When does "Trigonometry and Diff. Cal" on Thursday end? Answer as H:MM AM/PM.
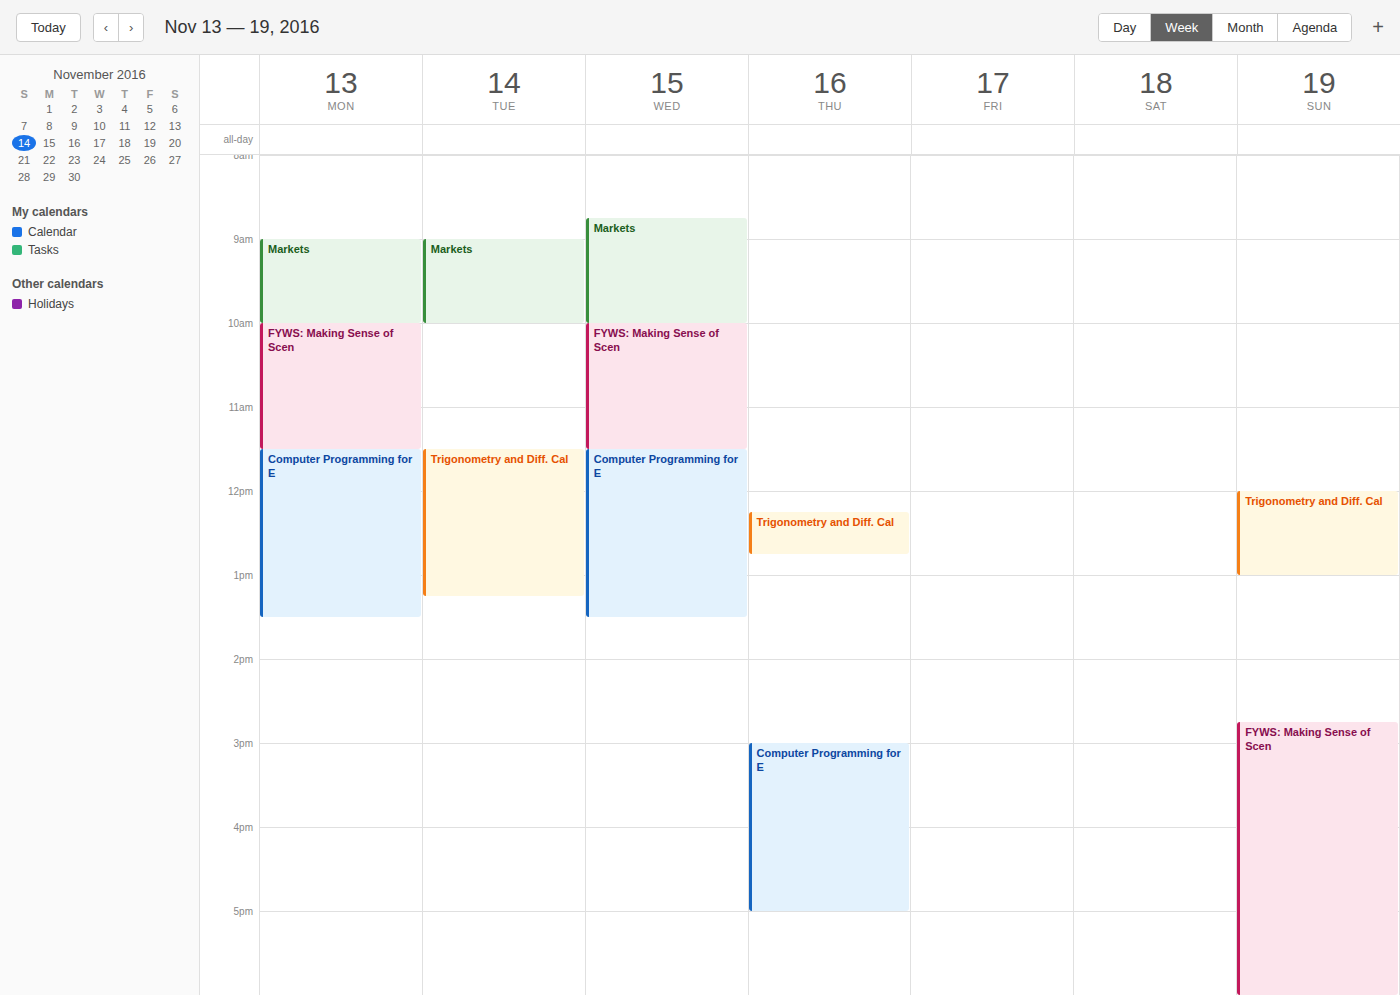
12:45 PM